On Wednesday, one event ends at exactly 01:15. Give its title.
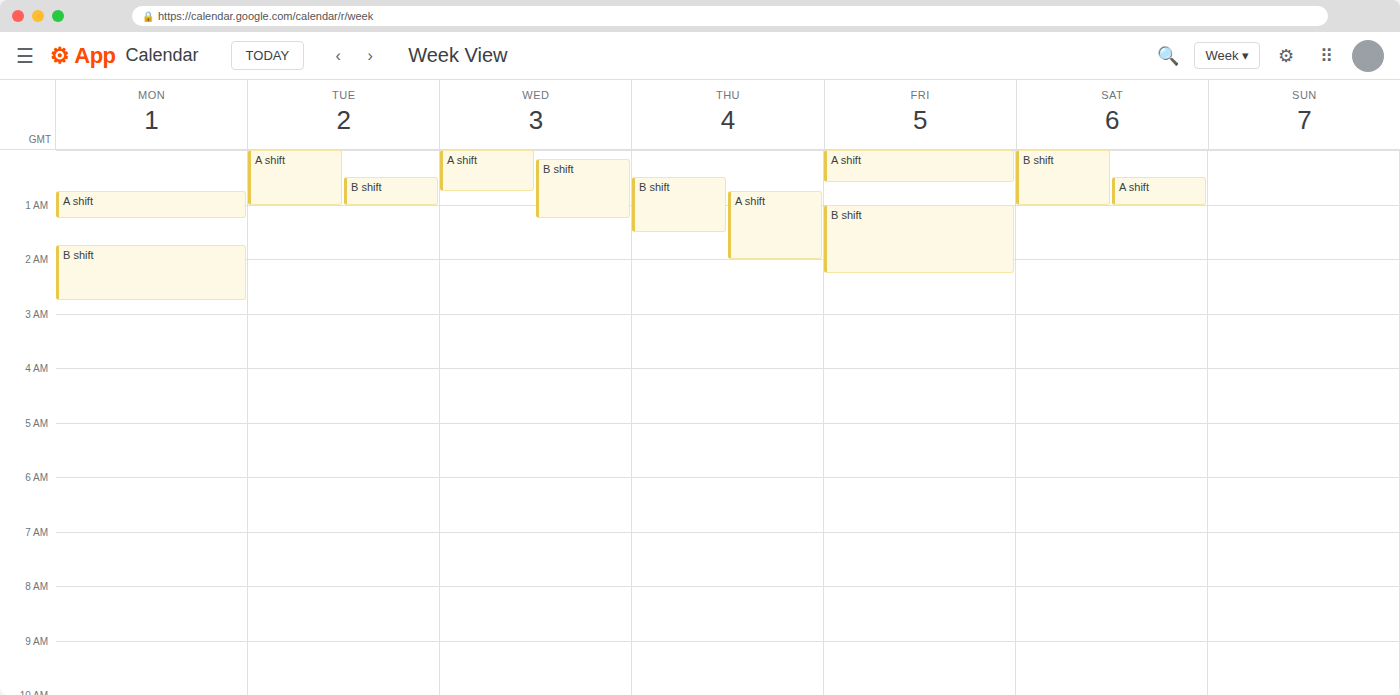
"B shift"